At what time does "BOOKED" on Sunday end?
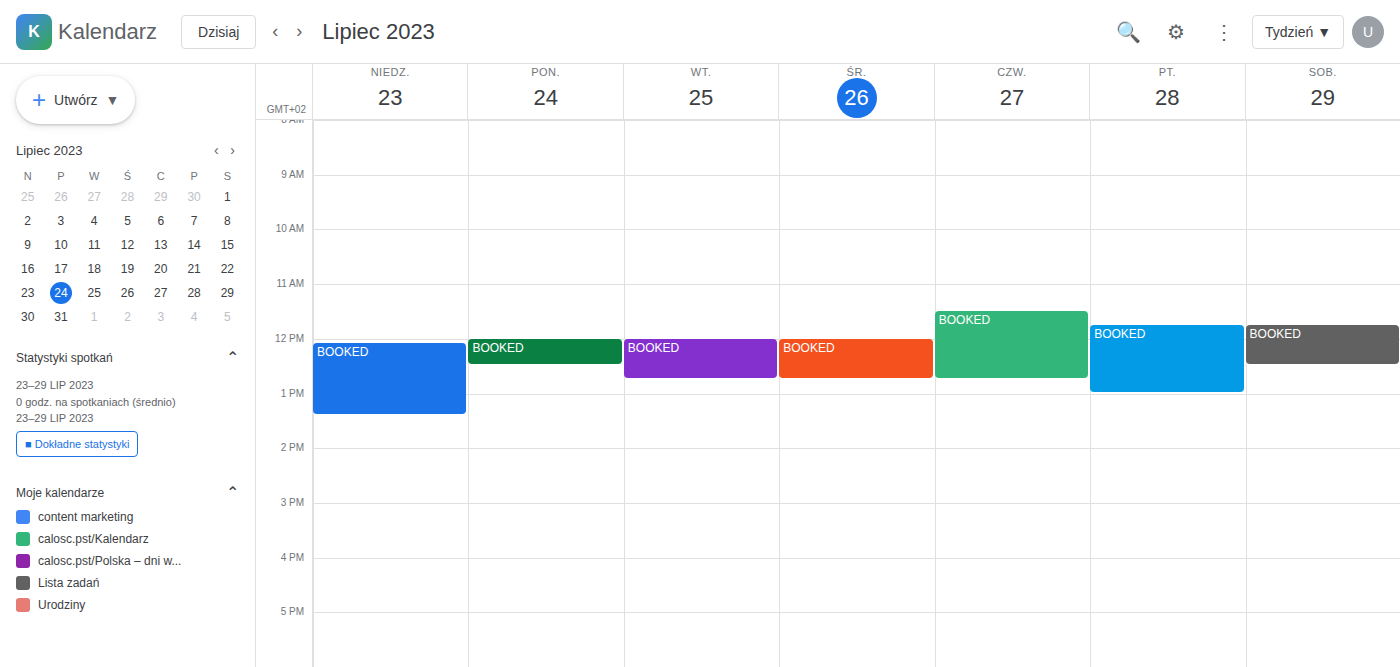
1:25 PM